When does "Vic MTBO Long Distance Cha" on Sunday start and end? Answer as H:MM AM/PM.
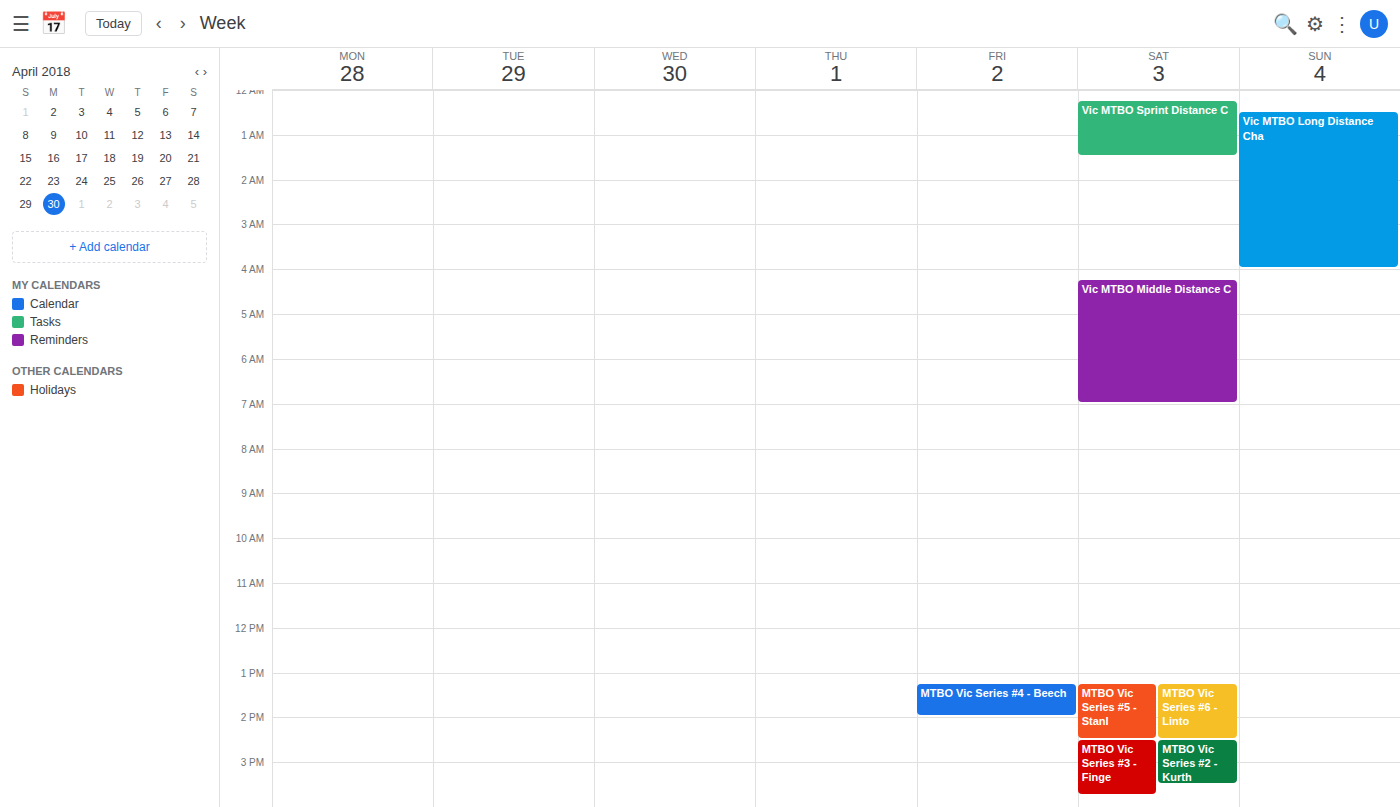
12:30 AM to 4:00 AM